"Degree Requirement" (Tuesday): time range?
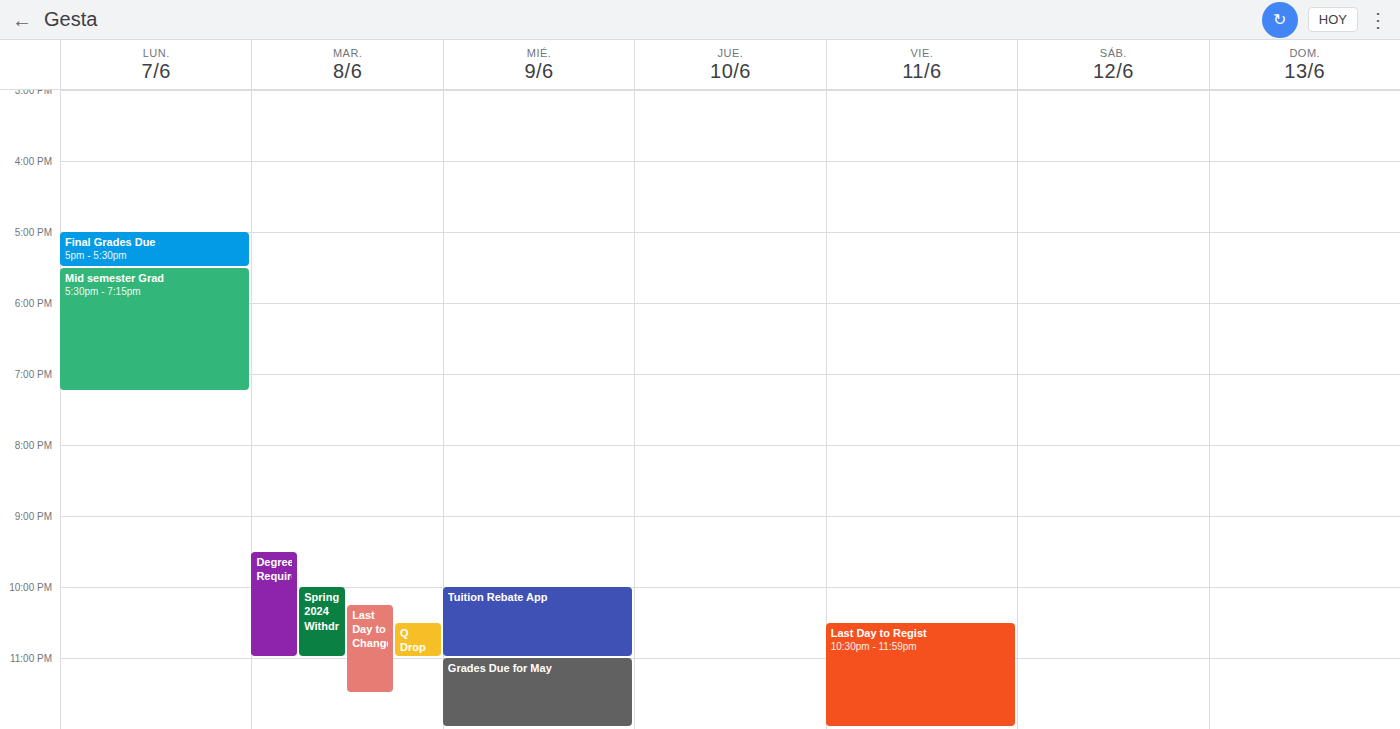
9:30 PM to 11:00 PM